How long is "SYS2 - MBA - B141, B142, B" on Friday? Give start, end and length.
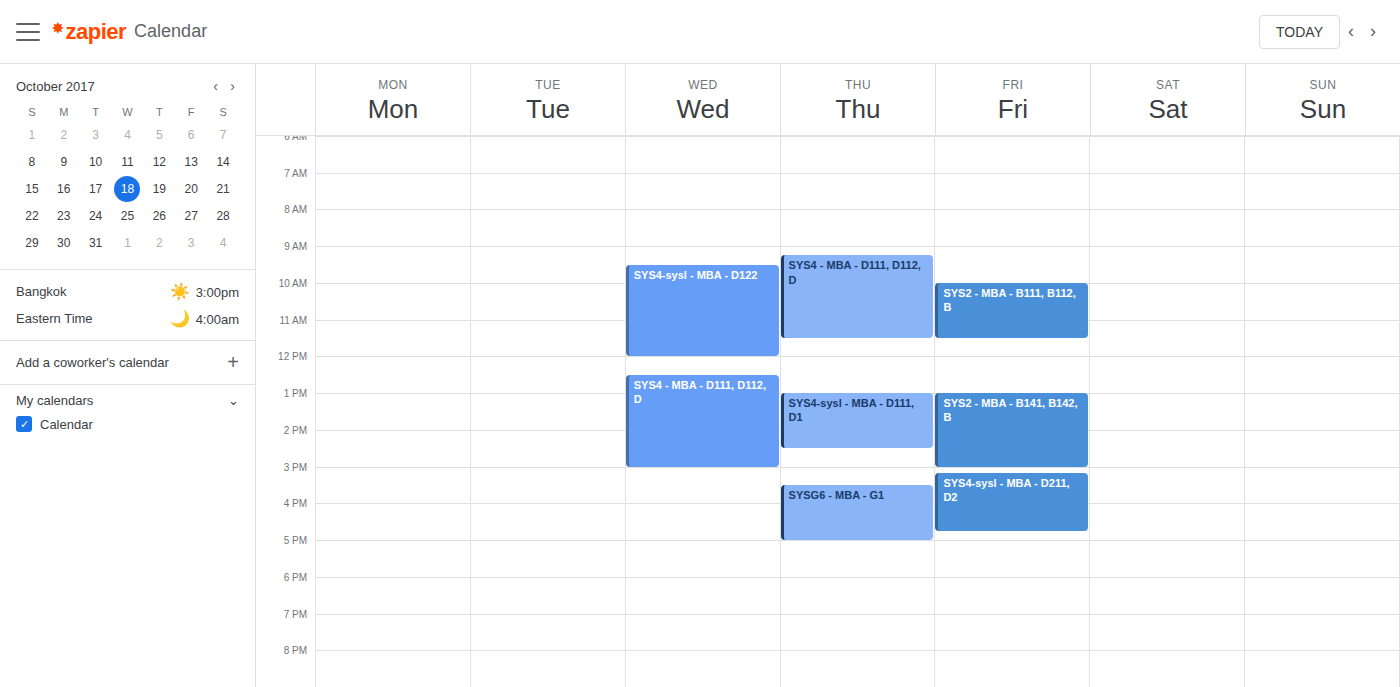
1:00 PM to 3:00 PM, 2 hours